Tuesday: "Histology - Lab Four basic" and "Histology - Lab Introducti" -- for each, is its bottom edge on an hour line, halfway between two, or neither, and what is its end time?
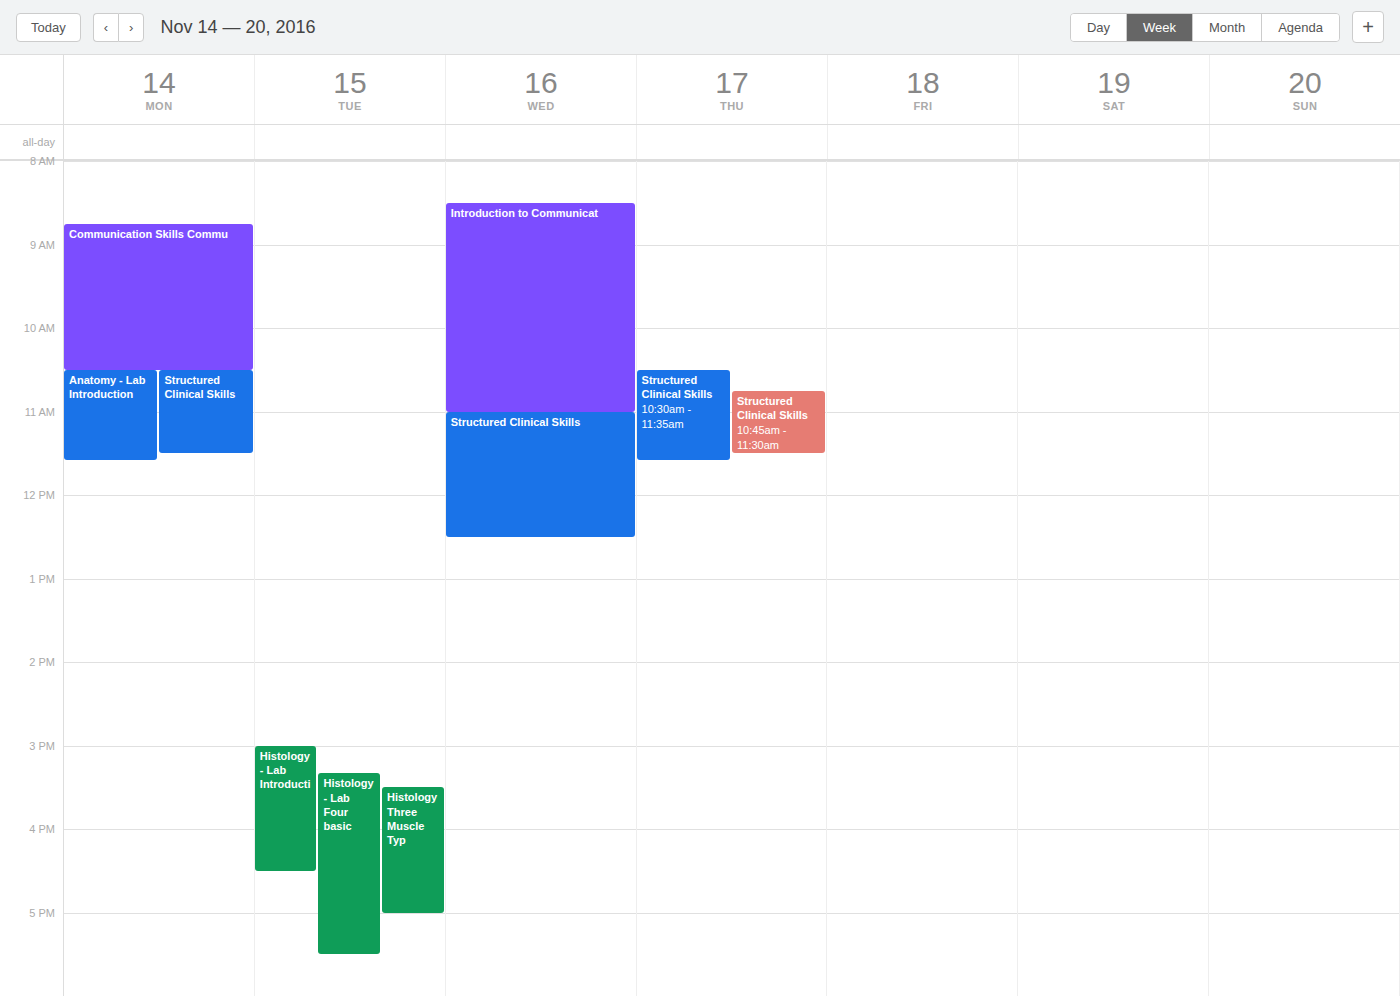
"Histology - Lab Four basic": 5:30 PM, halfway between the 5 PM and 6 PM lines. "Histology - Lab Introducti": 4:30 PM, halfway between the 4 PM and 5 PM lines.